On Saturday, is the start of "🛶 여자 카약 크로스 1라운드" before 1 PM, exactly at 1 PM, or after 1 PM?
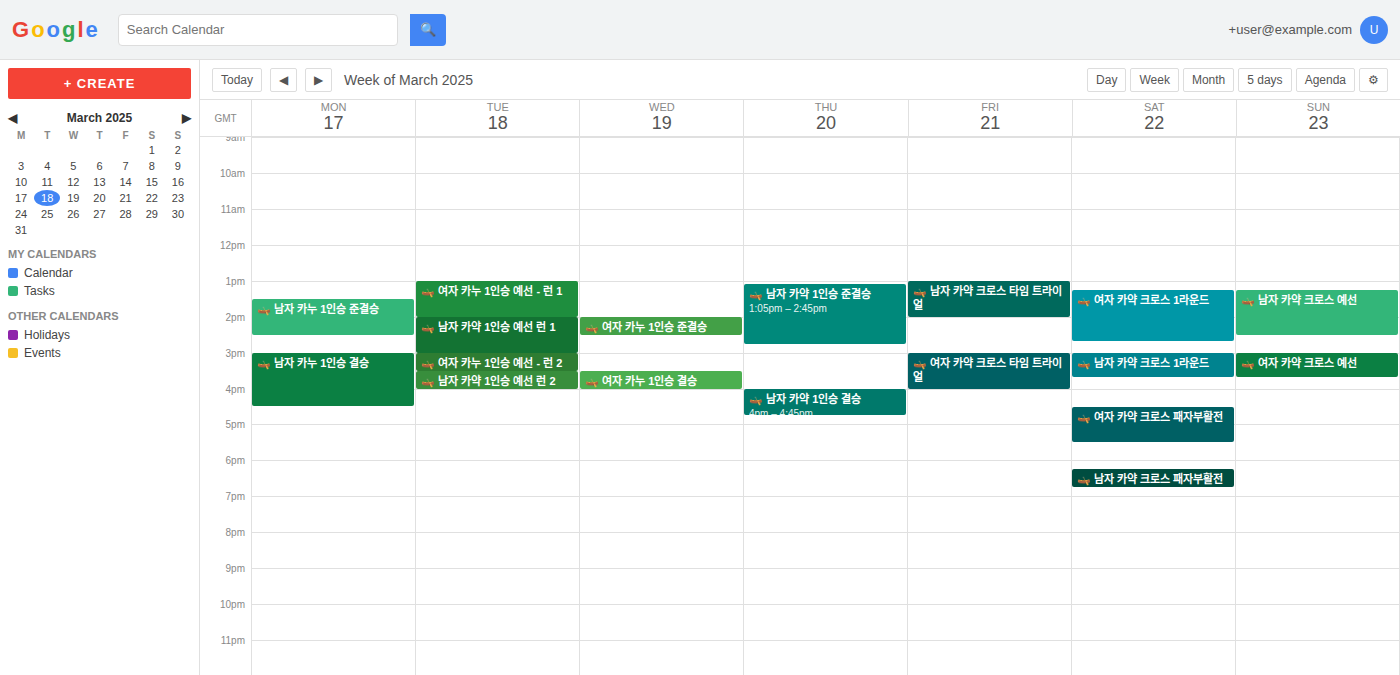
1:15 PM -- after 1 PM, 15 minutes below the 1 PM line.